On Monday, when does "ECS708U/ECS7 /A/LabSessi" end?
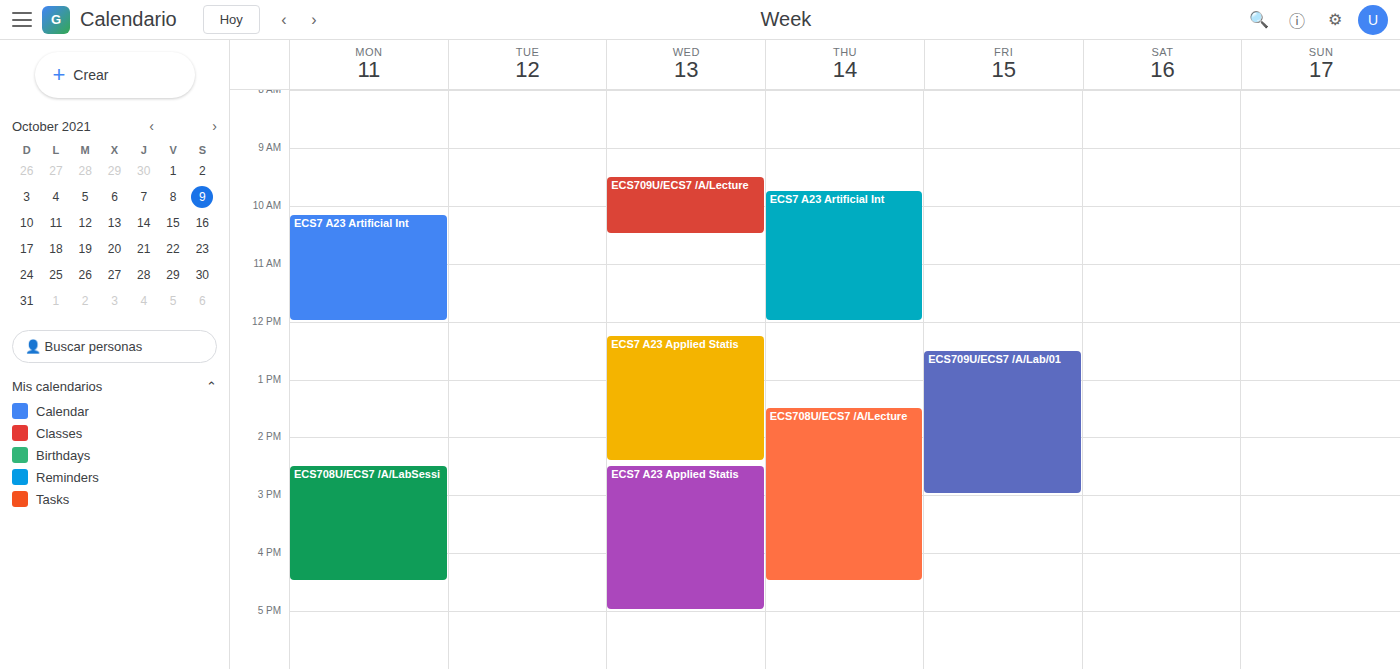
4:30 PM